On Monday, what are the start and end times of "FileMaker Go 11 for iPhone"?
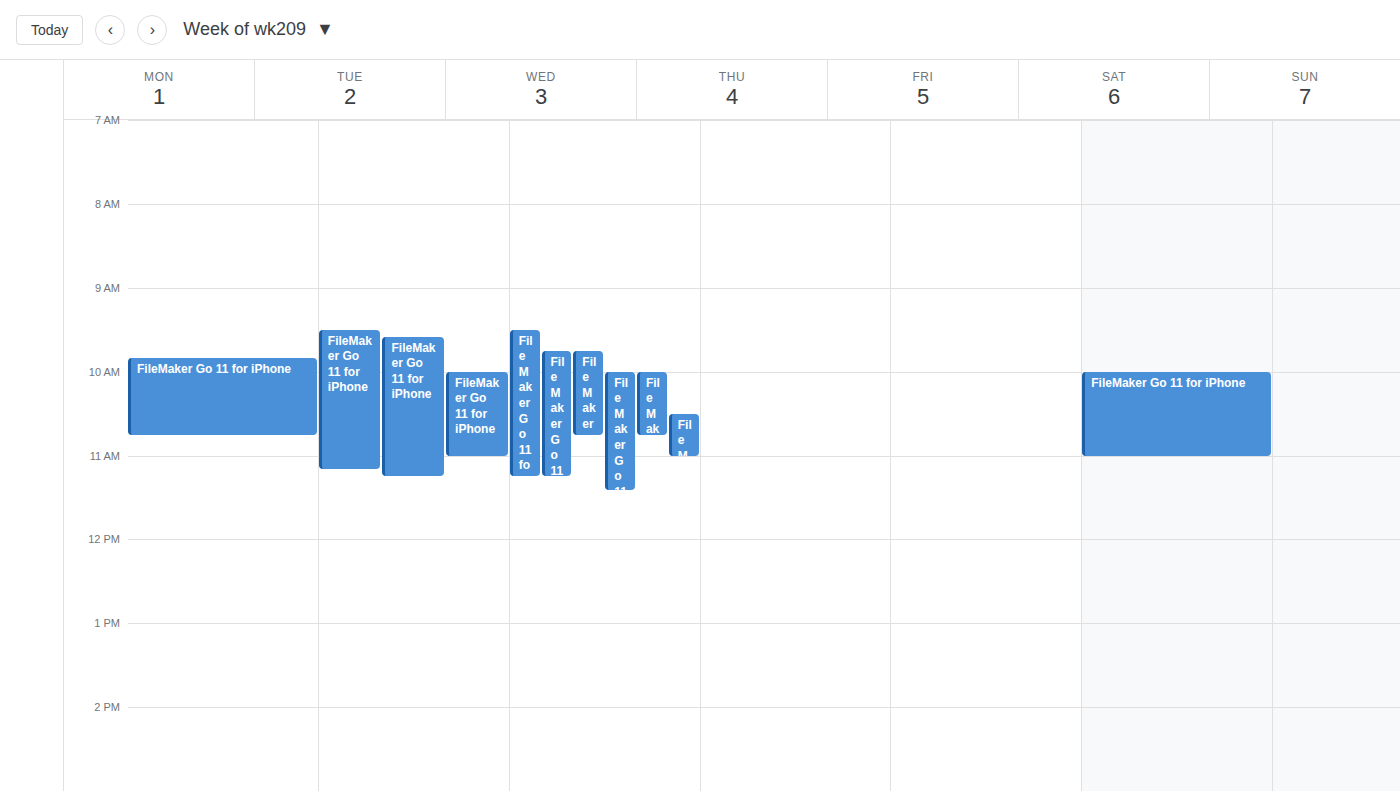
9:50 AM to 10:45 AM